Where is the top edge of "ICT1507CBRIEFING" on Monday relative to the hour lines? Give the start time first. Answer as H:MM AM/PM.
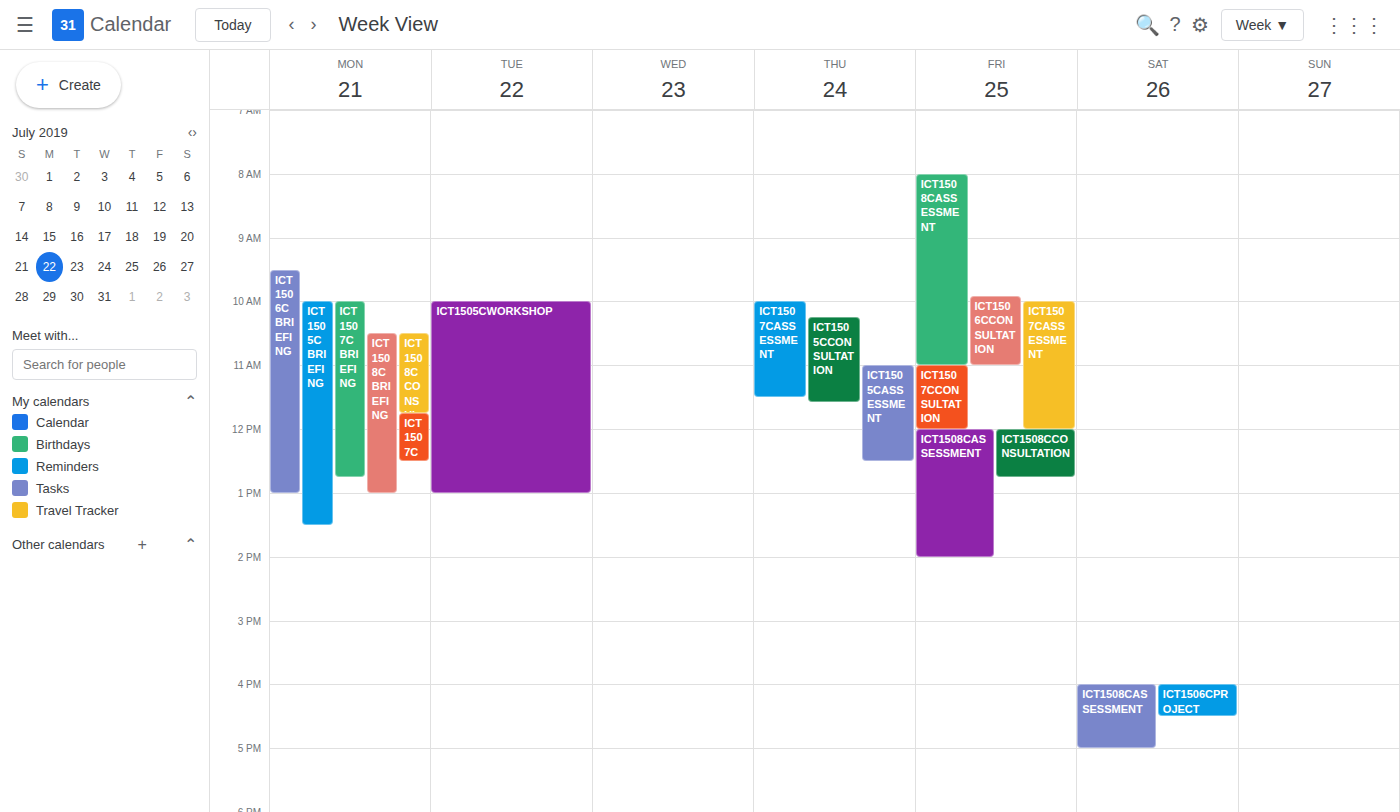
10:00 AM -- exactly on the 10 AM line.